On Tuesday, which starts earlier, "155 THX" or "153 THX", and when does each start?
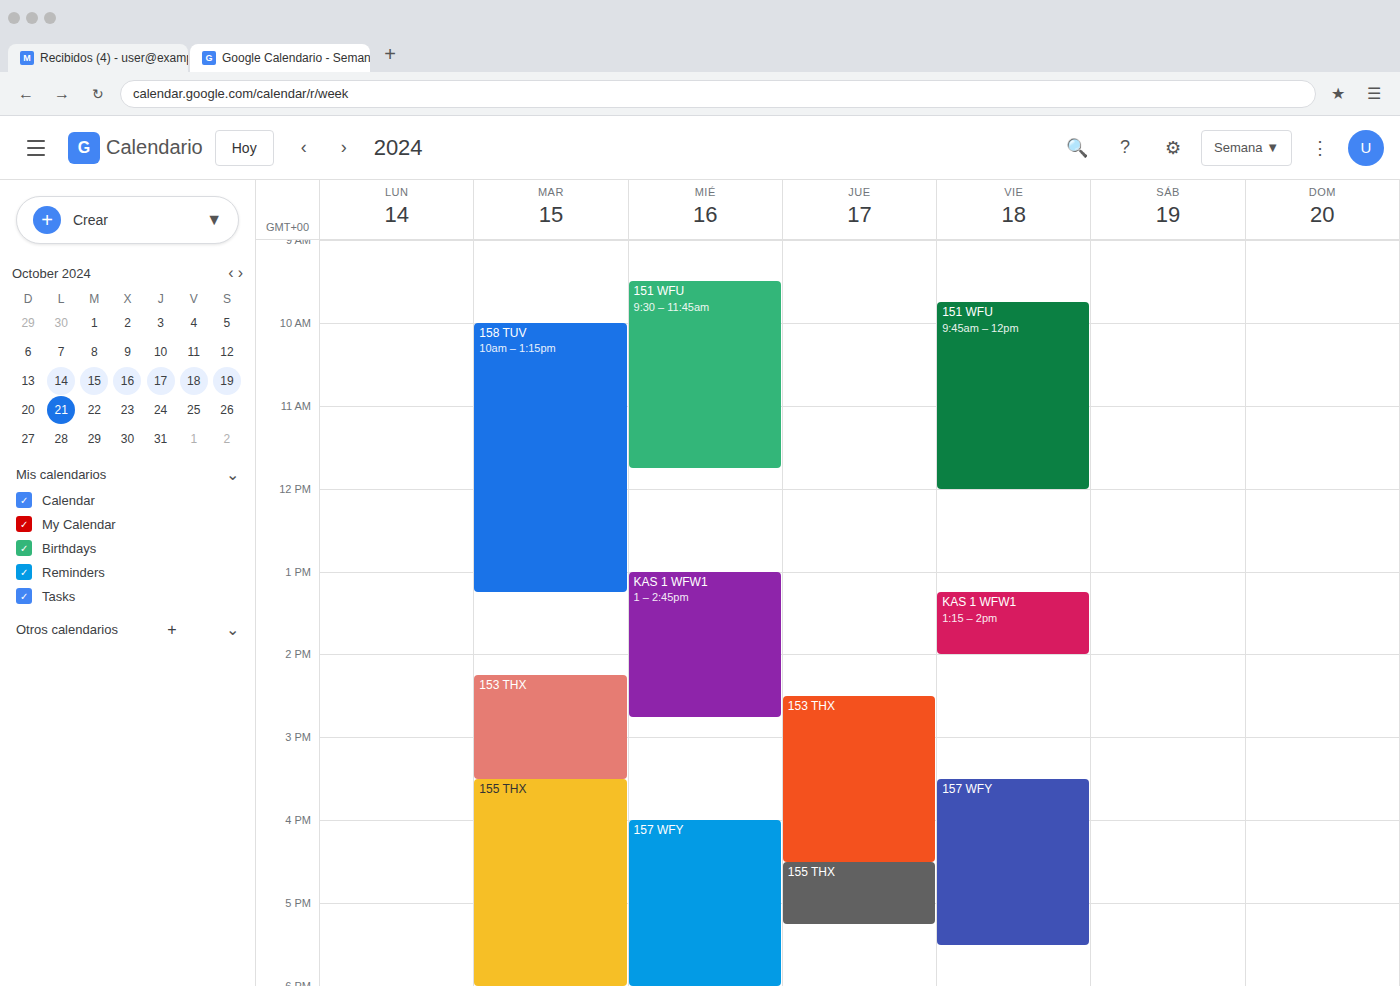
"153 THX" 2:15 PM; "155 THX" 3:30 PM.